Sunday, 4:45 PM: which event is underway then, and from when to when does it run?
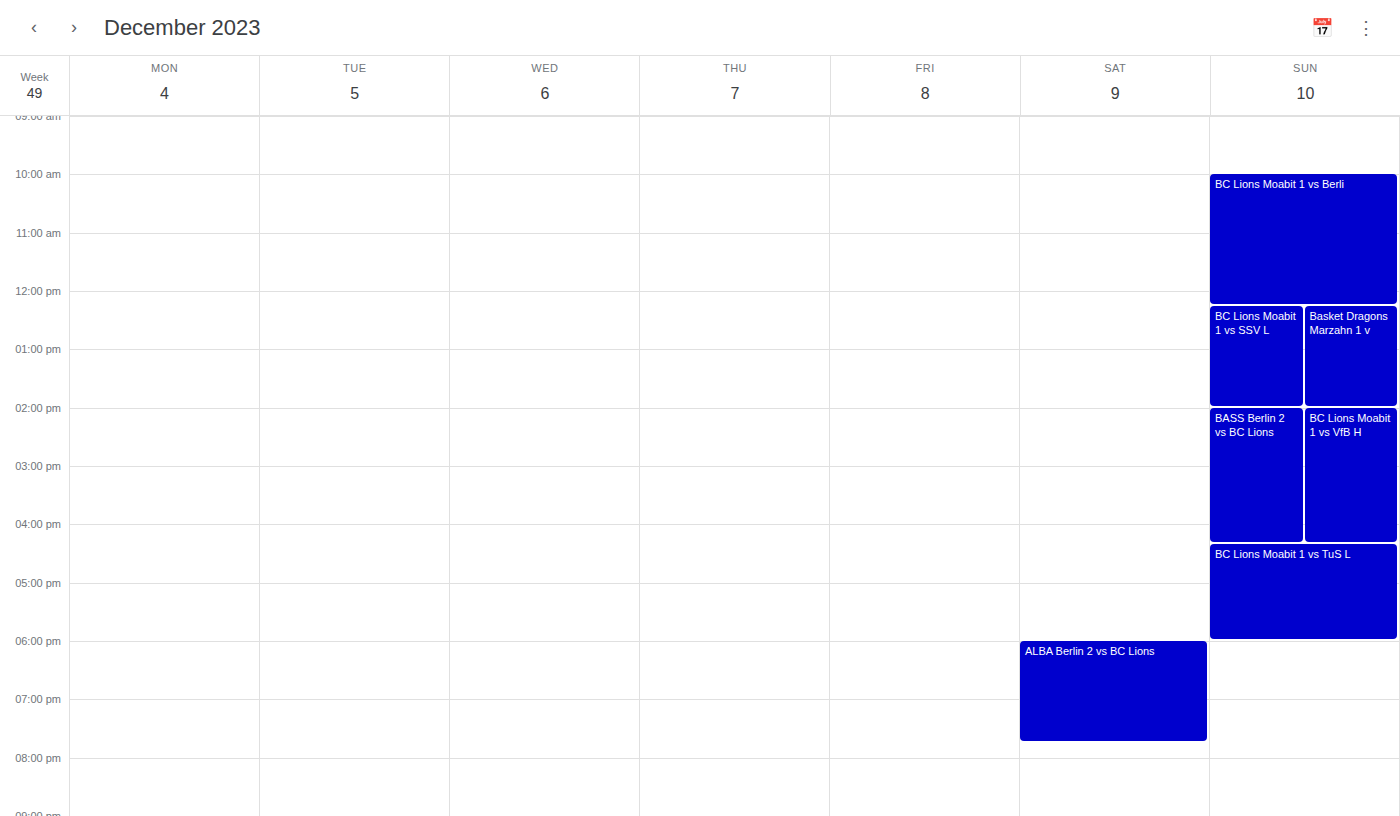
"BC Lions Moabit 1 vs TuS L", 4:20 PM to 6:00 PM